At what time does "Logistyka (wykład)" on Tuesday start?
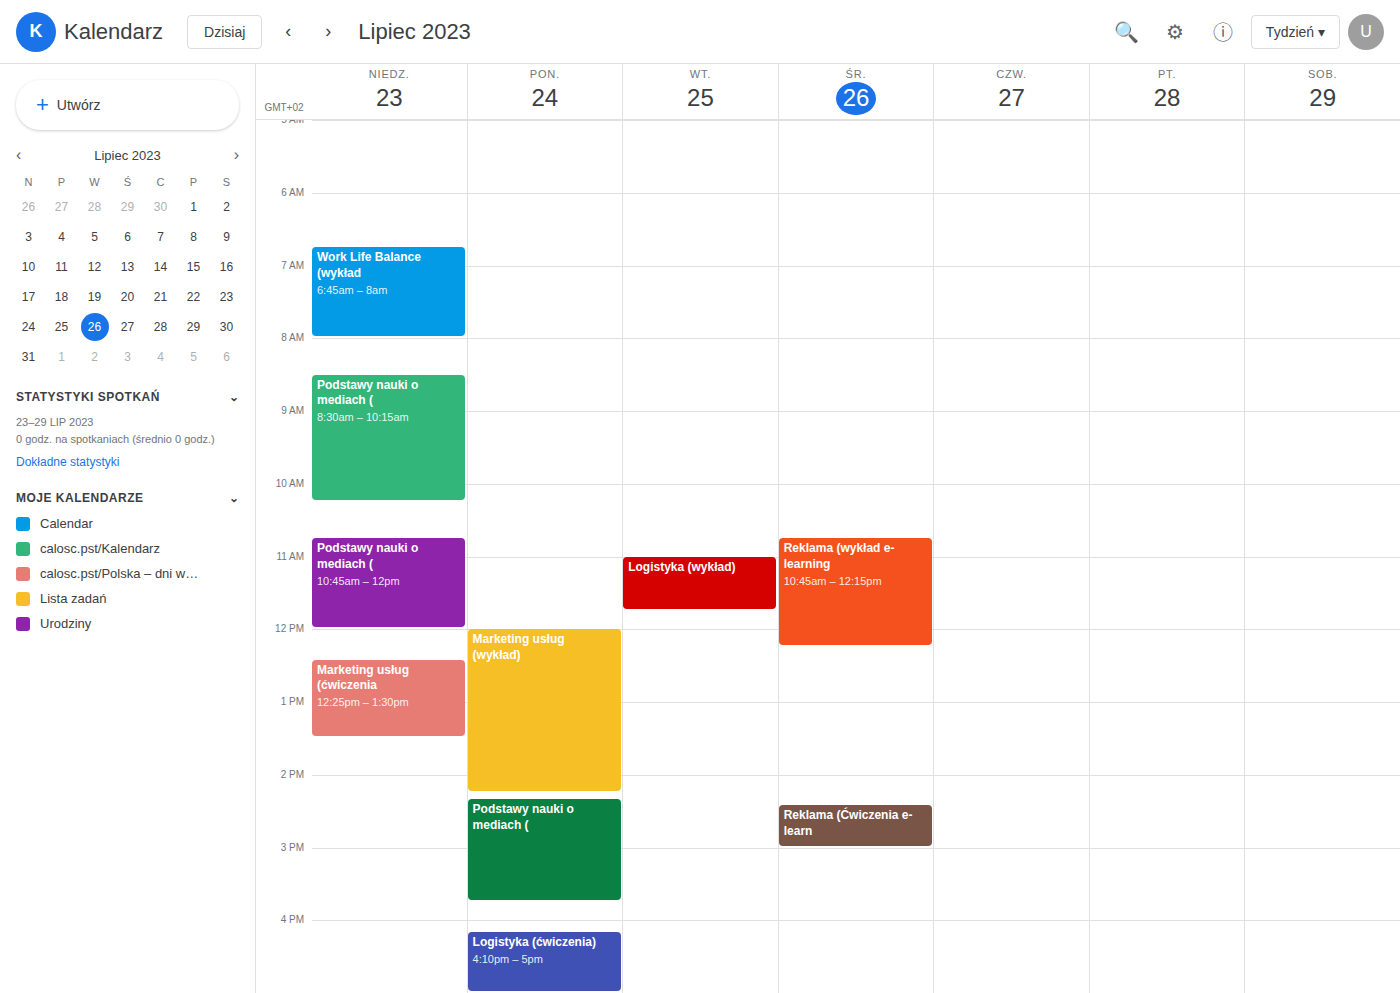
11:00 AM